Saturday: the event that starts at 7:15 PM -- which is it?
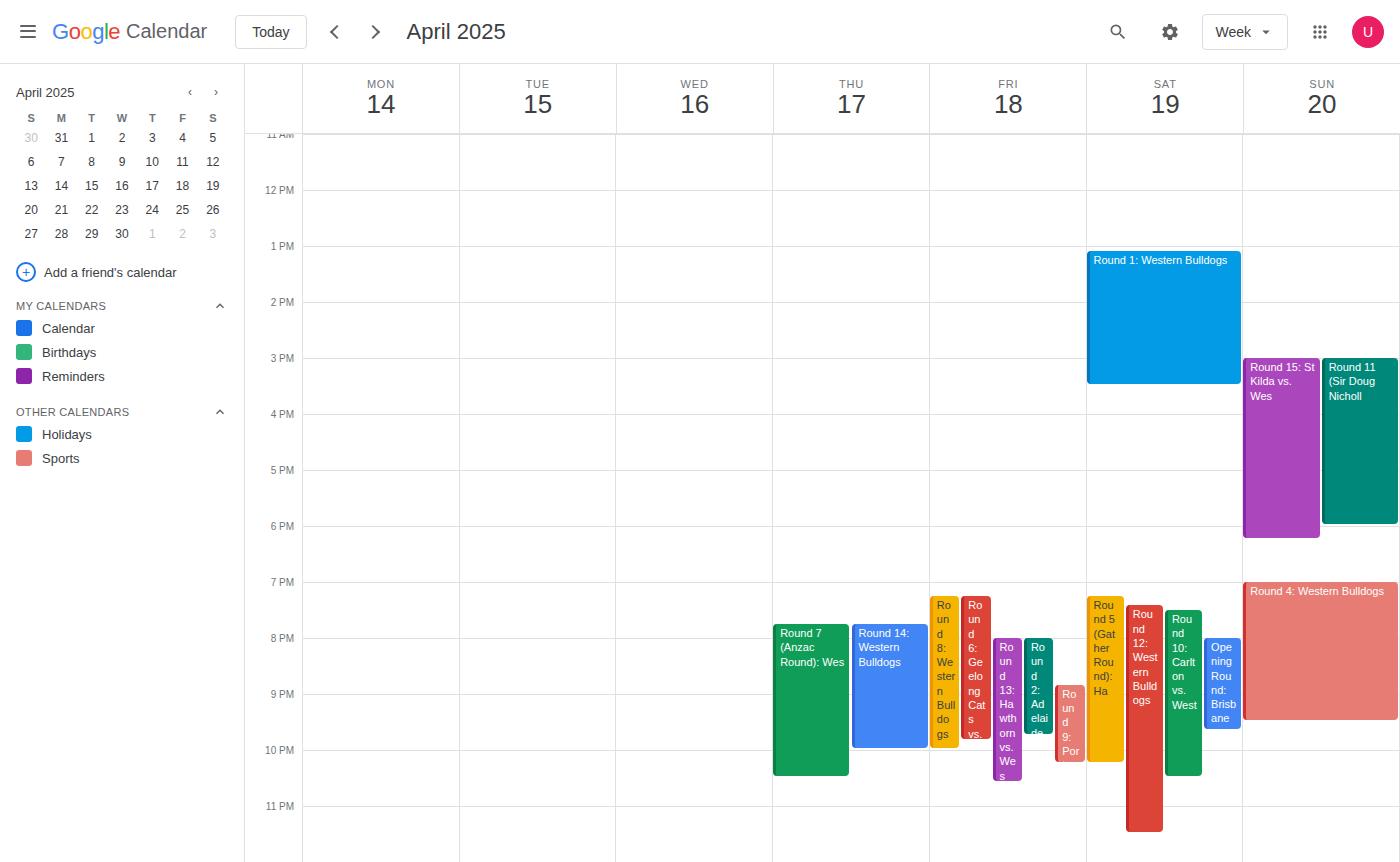
"Round 5 (Gather Round): Ha"